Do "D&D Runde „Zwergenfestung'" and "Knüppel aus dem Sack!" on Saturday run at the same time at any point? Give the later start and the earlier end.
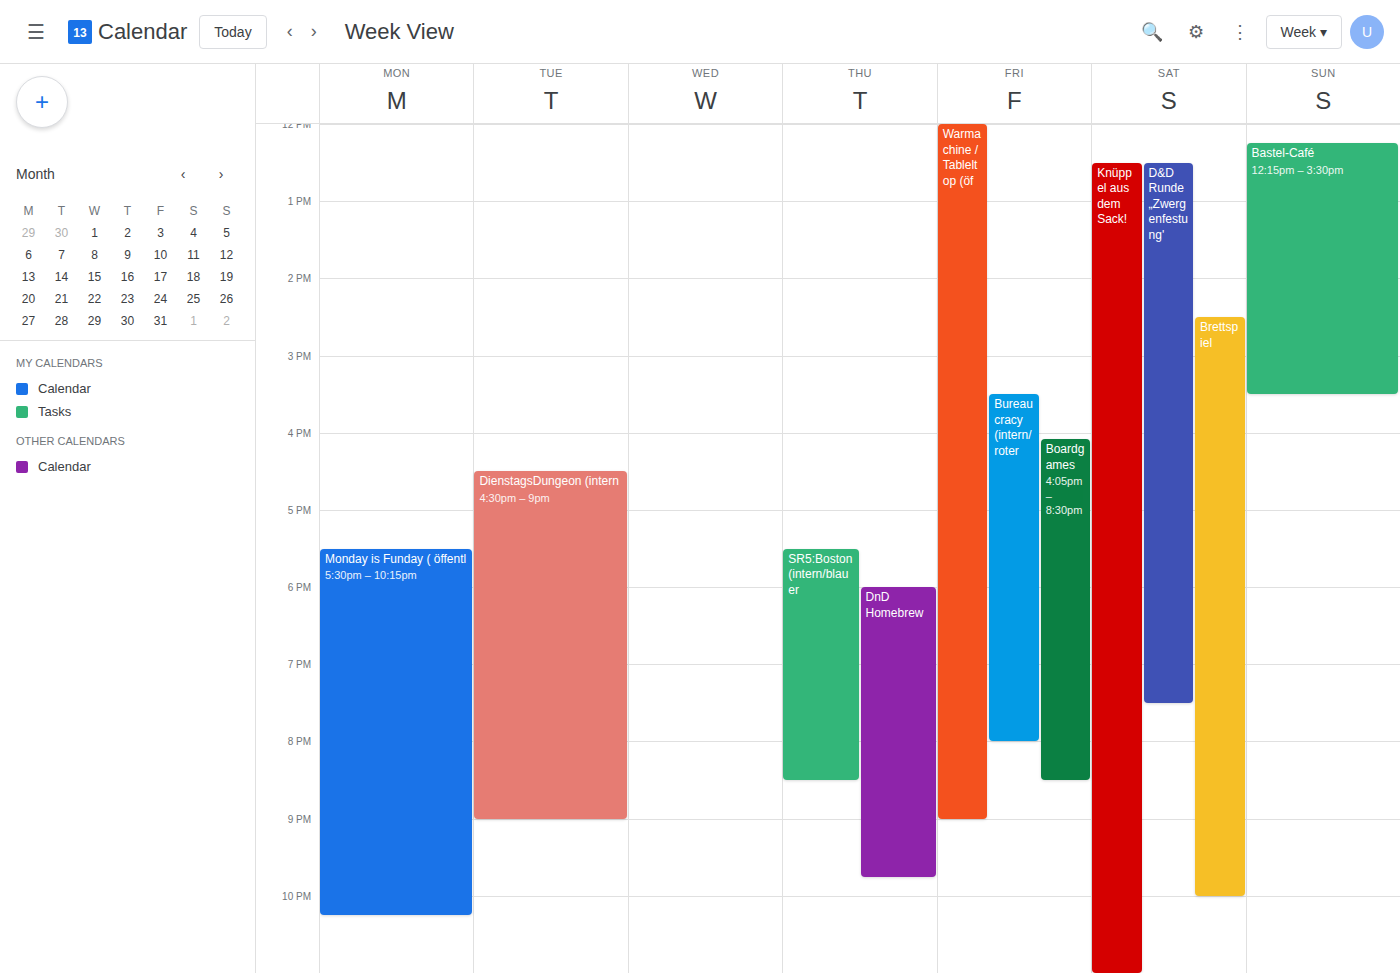
"Knüppel aus dem Sack!" starts at 12:30 PM, before "D&D Runde „Zwergenfestung'" ends at 7:30 PM -- they overlap.